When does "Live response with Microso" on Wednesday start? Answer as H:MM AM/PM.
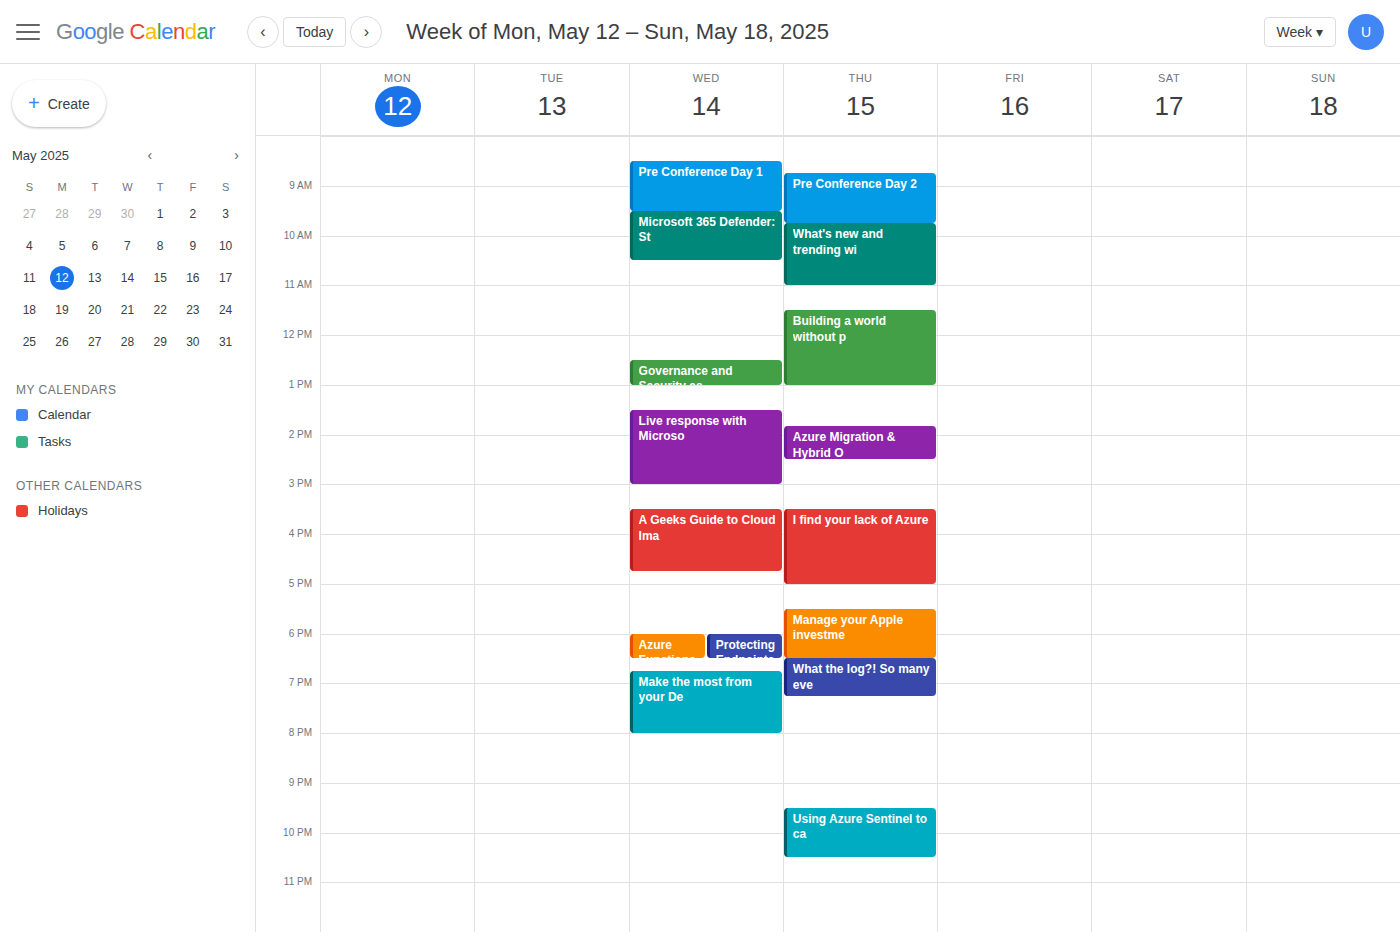
1:30 PM